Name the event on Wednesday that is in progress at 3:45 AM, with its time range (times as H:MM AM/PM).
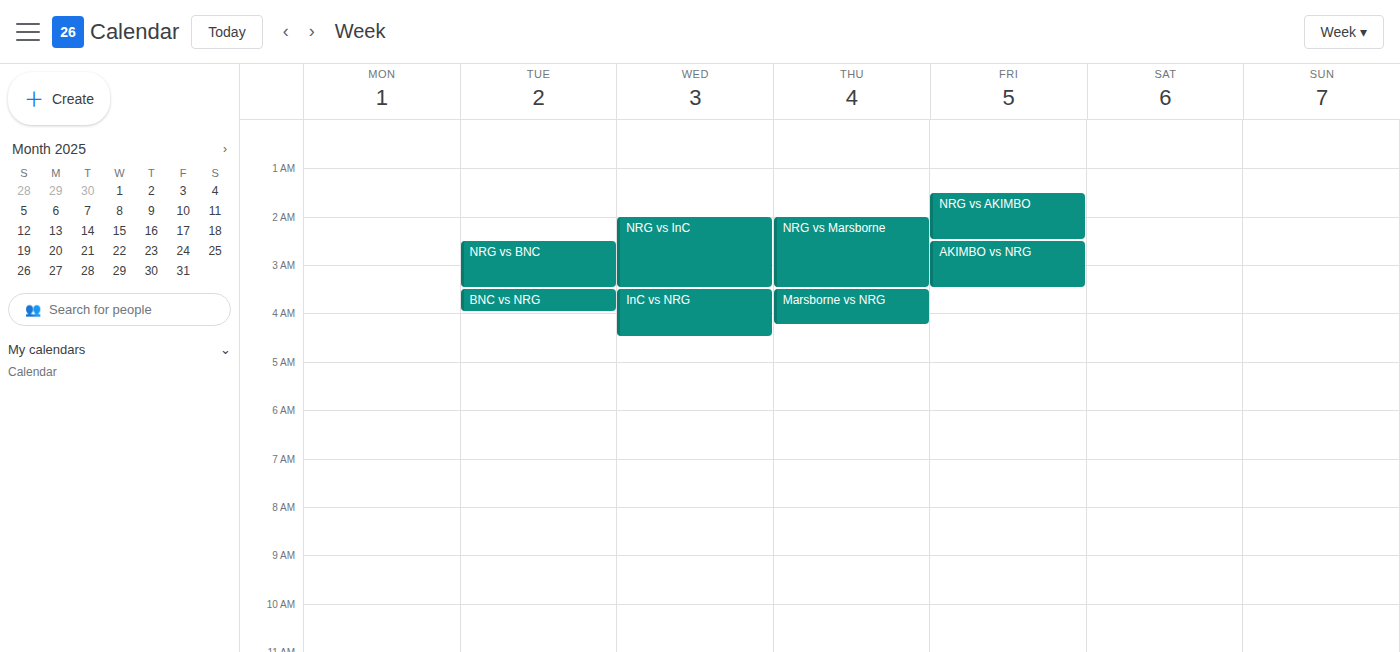
"InC vs NRG", 3:30 AM to 4:30 AM